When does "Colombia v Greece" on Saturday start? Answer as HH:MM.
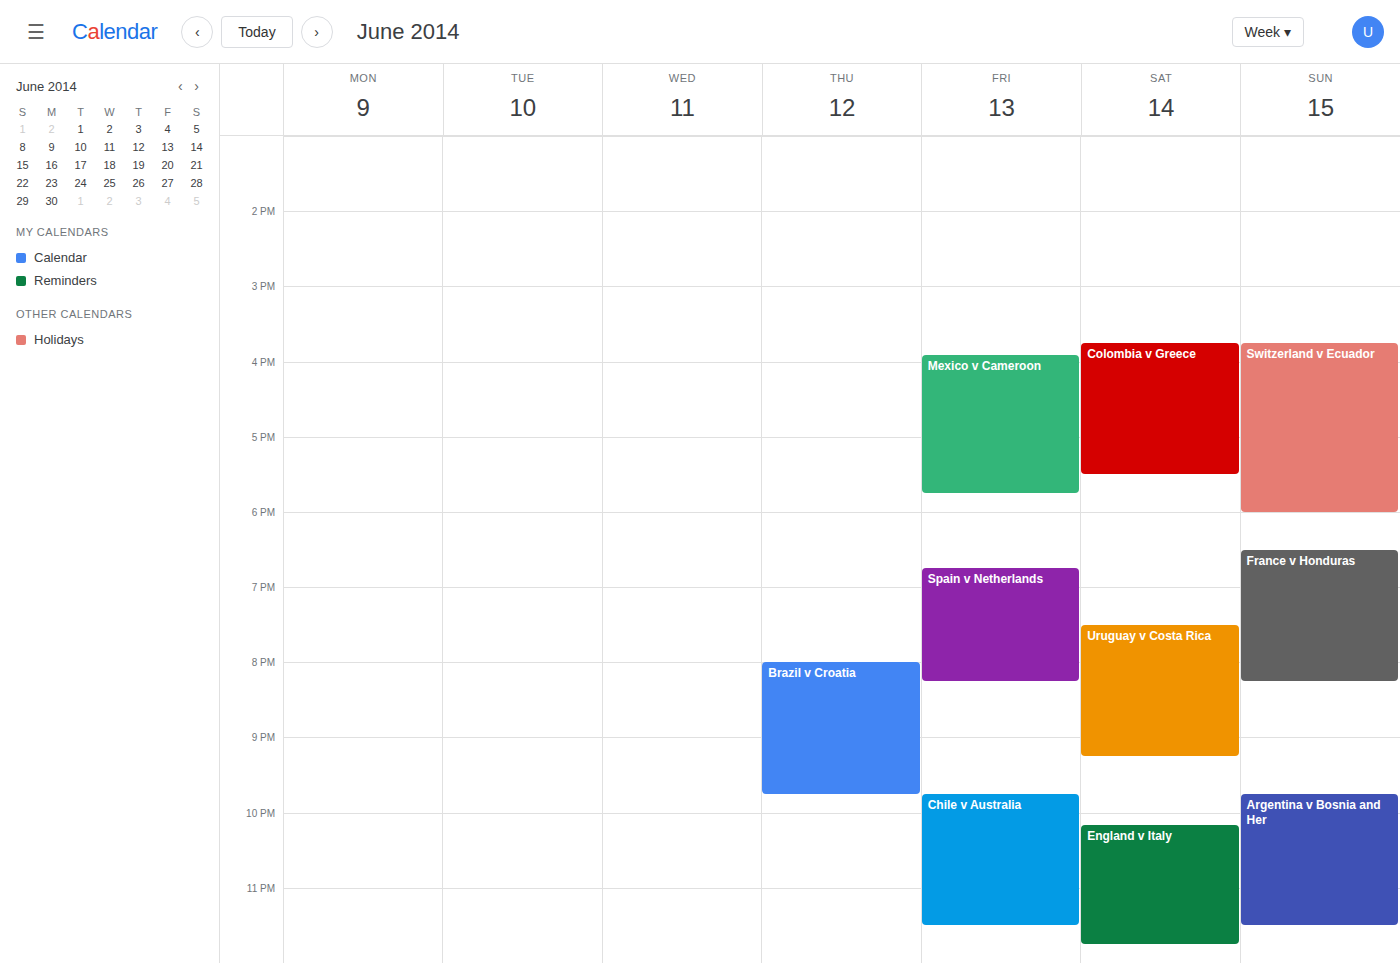
15:45